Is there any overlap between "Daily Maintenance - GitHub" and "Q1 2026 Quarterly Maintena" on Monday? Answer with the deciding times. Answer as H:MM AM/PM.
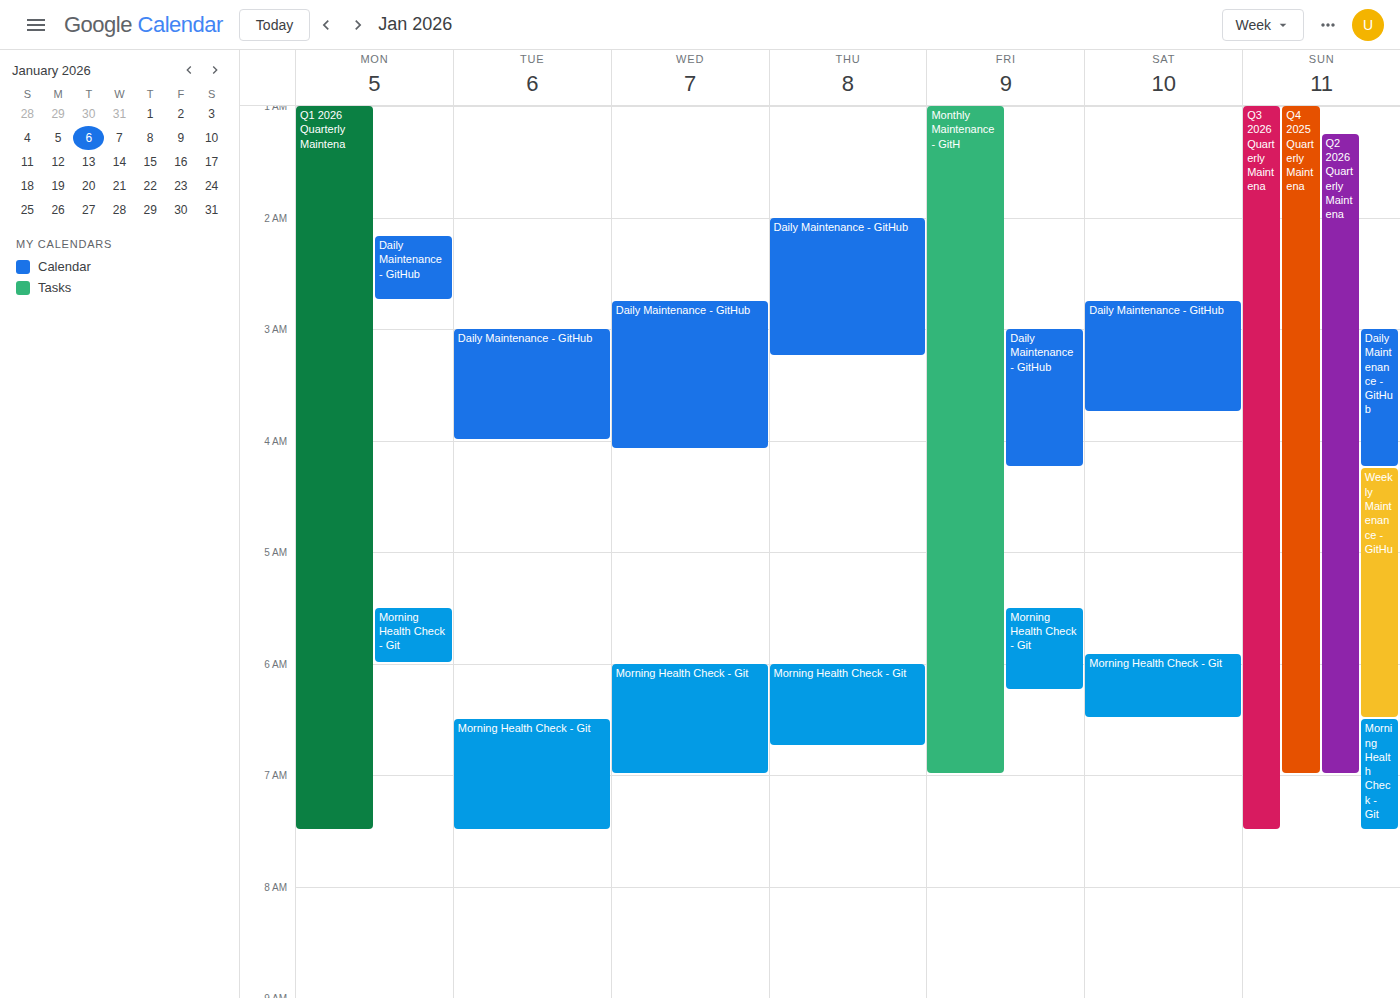
"Daily Maintenance - GitHub" runs 2:10 AM to 2:45 AM, inside "Q1 2026 Quarterly Maintena" -- they overlap.